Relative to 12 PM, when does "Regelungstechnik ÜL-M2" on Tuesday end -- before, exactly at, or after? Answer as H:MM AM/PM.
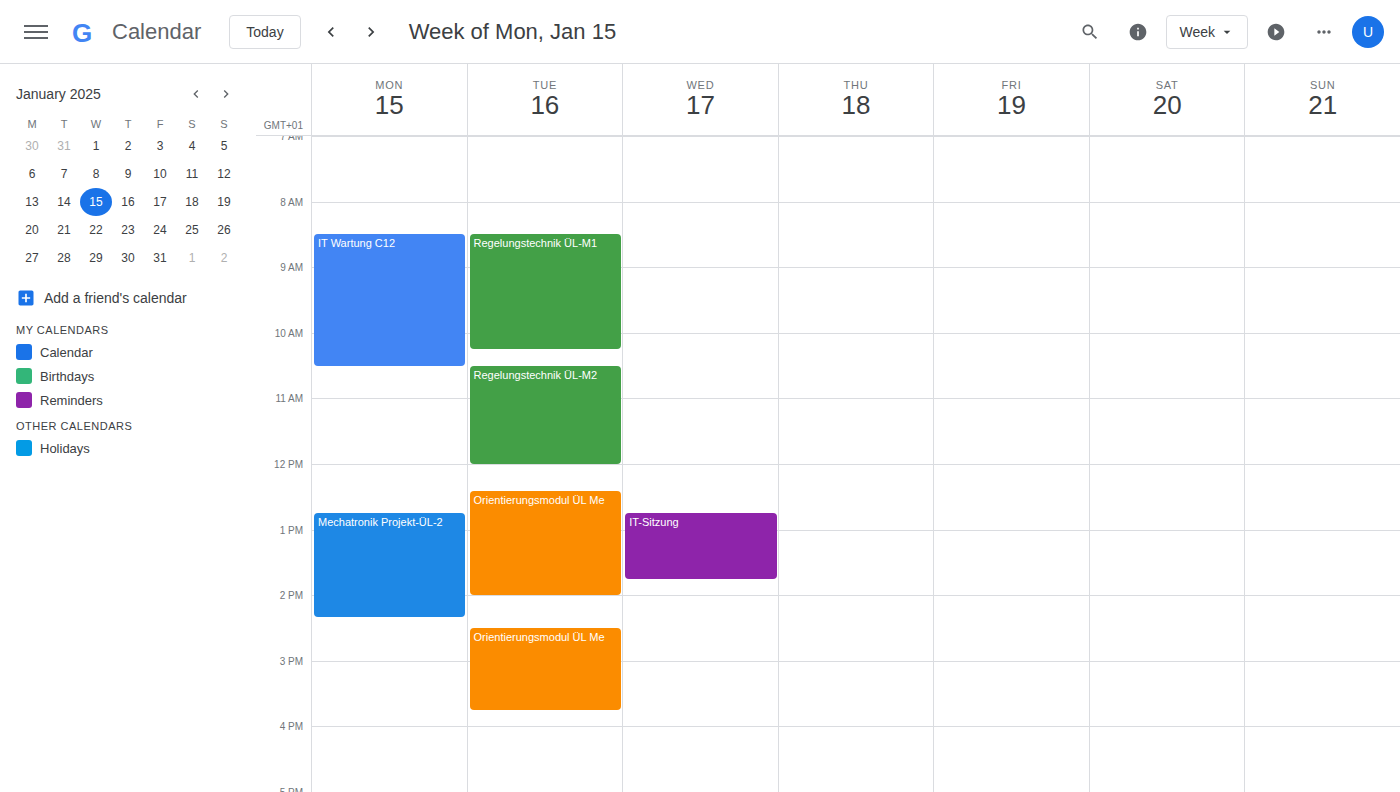
12:00 PM -- exactly at 12 PM, on the 12 PM line.